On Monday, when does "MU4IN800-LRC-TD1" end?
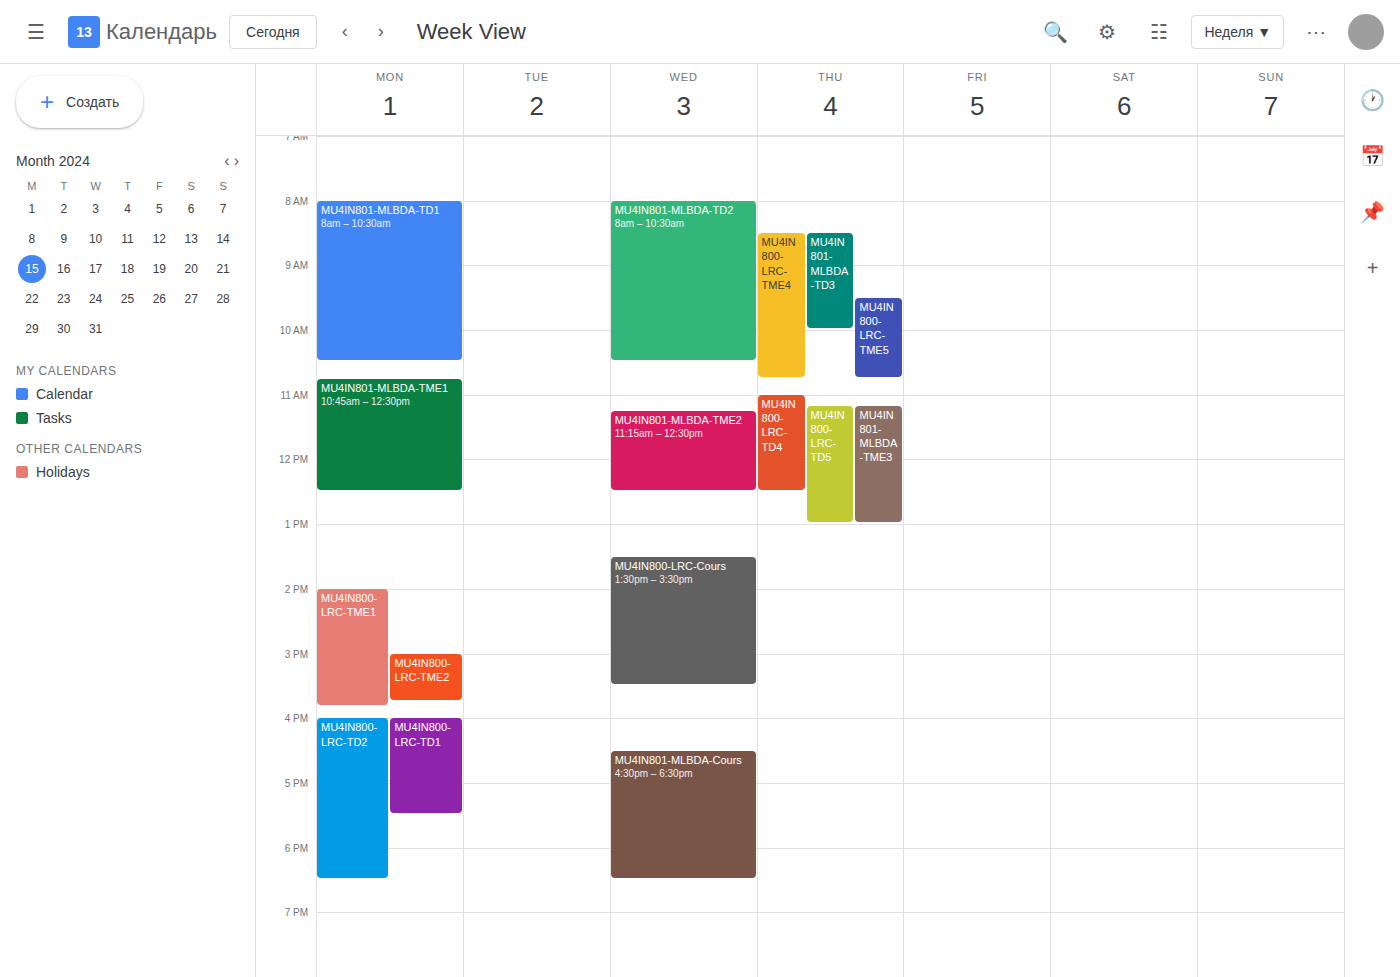
5:30 PM